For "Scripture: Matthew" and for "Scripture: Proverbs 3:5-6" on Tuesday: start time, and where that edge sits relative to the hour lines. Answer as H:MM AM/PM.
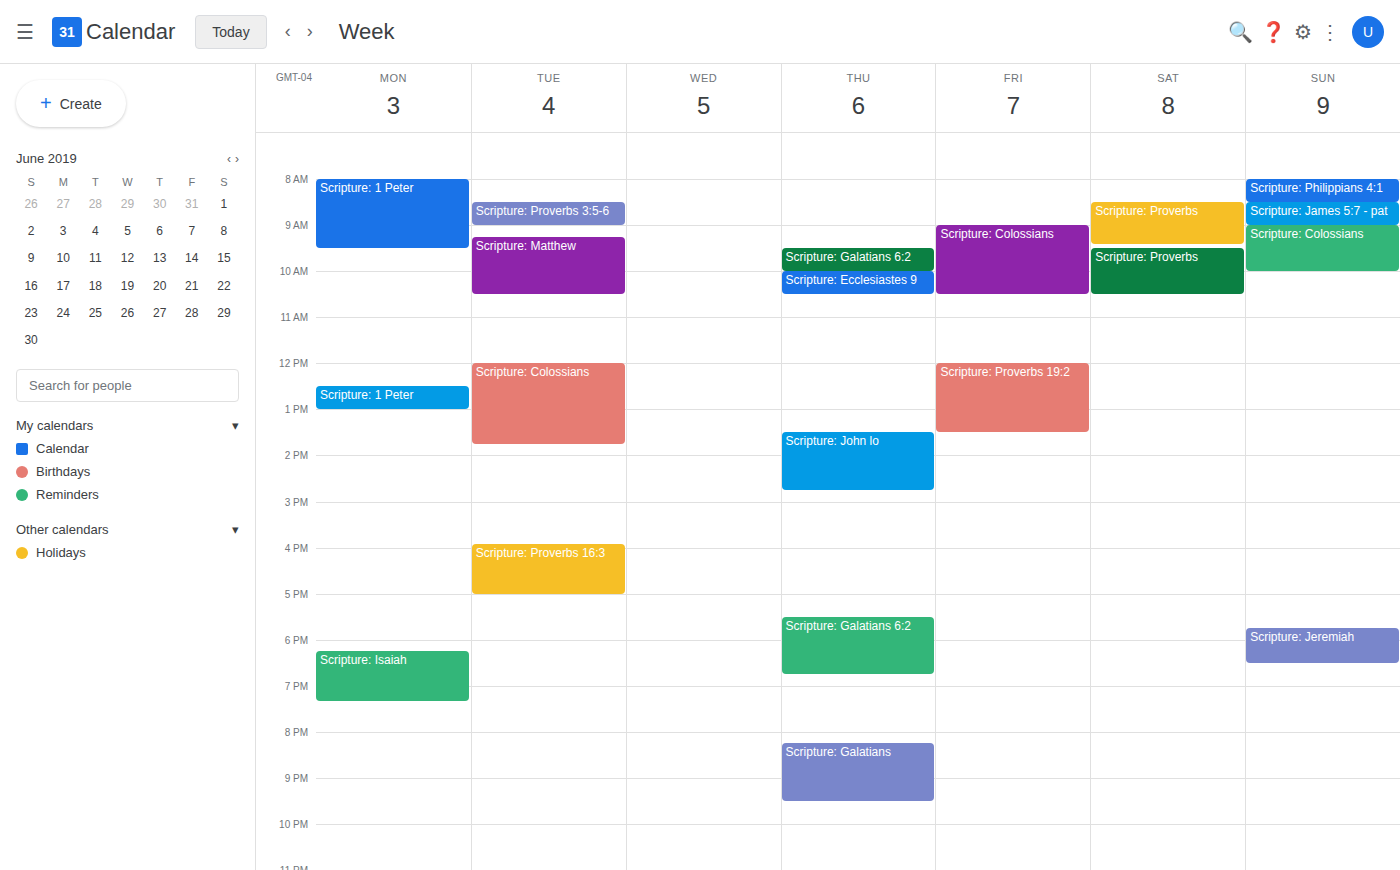
"Scripture: Matthew": 9:15 AM, neither: a quarter of the way from the 9 AM line to the 10 AM line. "Scripture: Proverbs 3:5-6": 8:30 AM, halfway between the 8 AM and 9 AM lines.